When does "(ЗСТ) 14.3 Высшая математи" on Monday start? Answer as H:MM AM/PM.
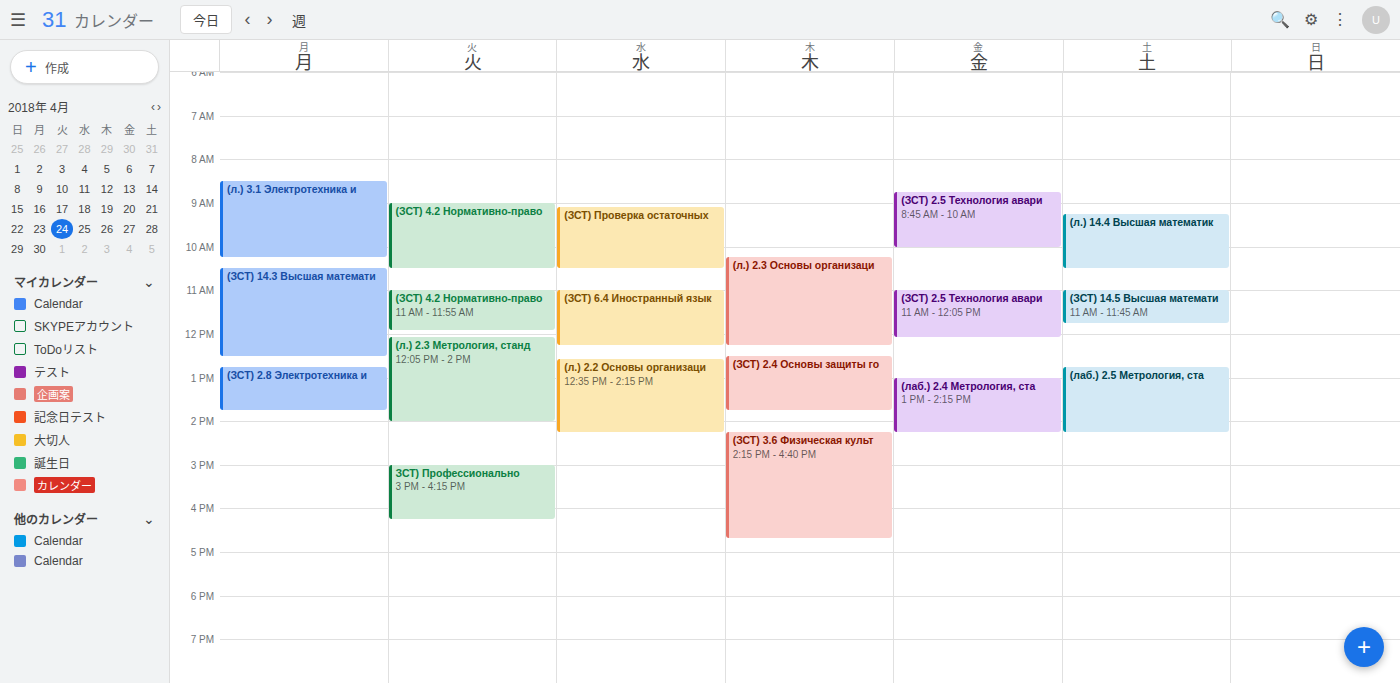
10:30 AM